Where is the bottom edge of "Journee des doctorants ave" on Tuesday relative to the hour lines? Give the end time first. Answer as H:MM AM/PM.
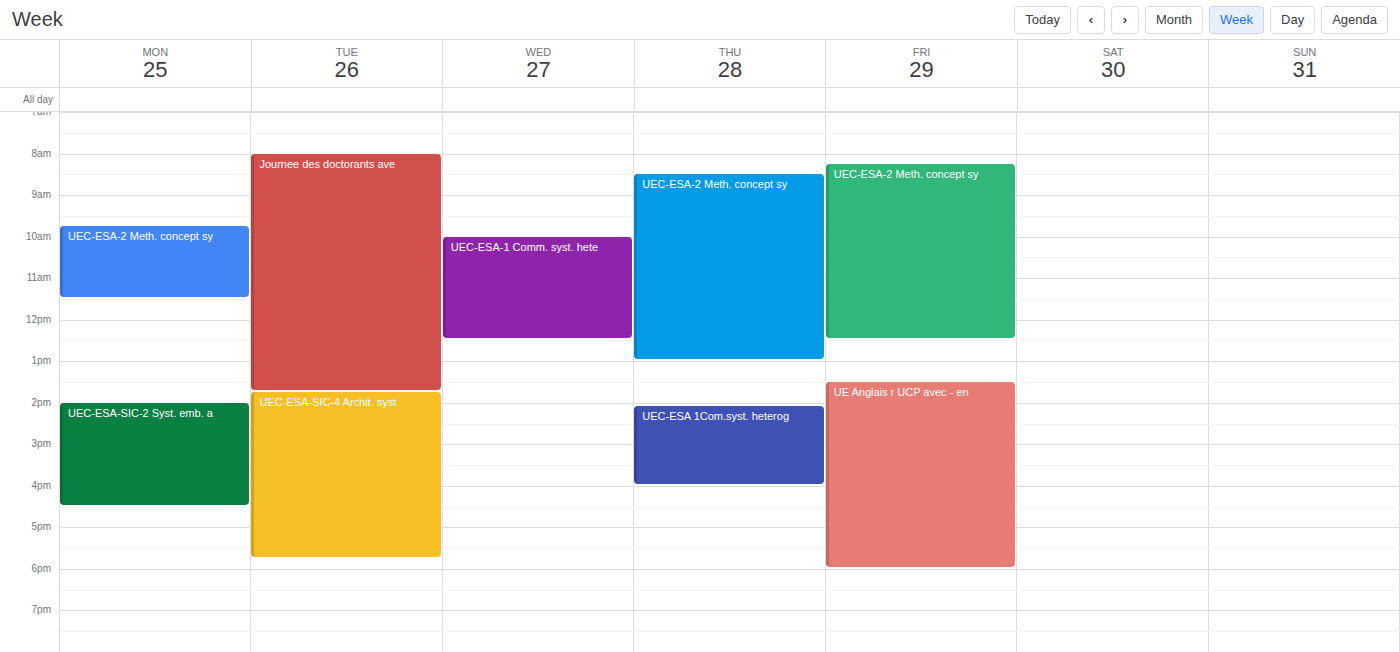
1:45 PM -- neither: three quarters of the way from the 1 PM line to the 2 PM line.